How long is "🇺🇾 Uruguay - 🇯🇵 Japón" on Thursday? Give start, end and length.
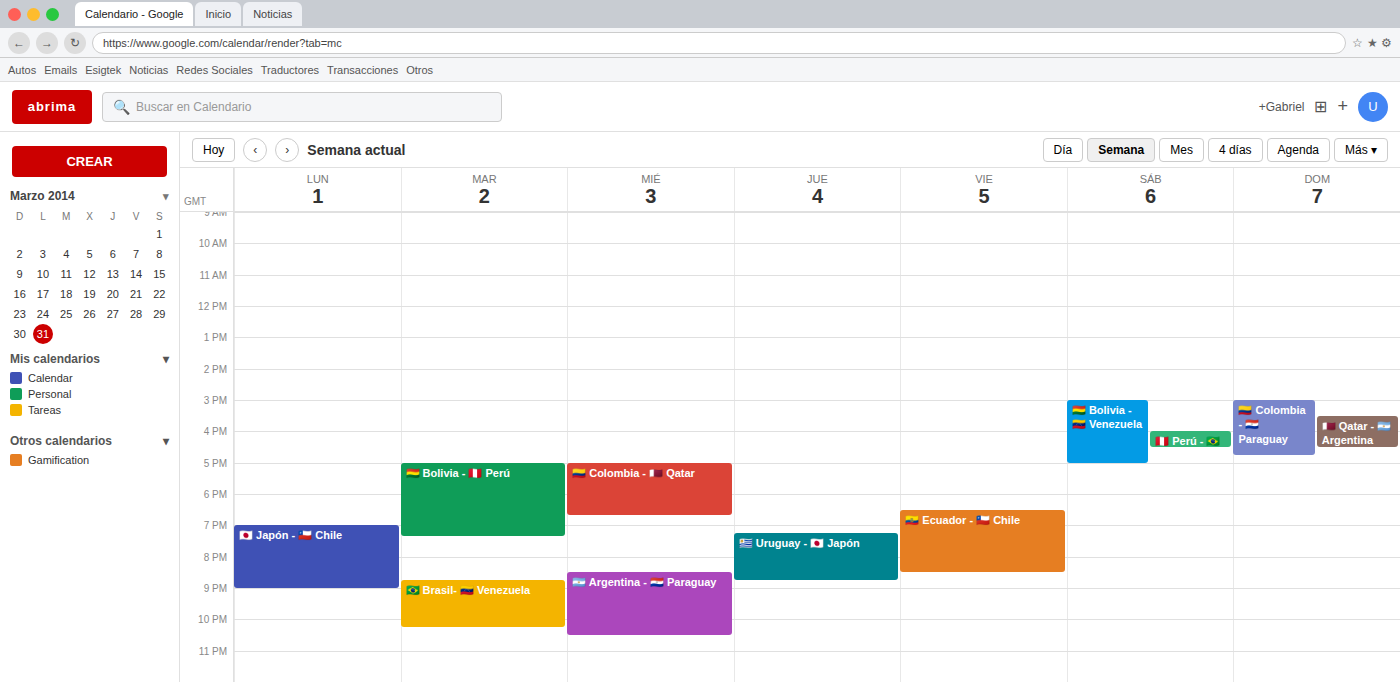
7:15 PM to 8:45 PM, 1 hour 30 minutes